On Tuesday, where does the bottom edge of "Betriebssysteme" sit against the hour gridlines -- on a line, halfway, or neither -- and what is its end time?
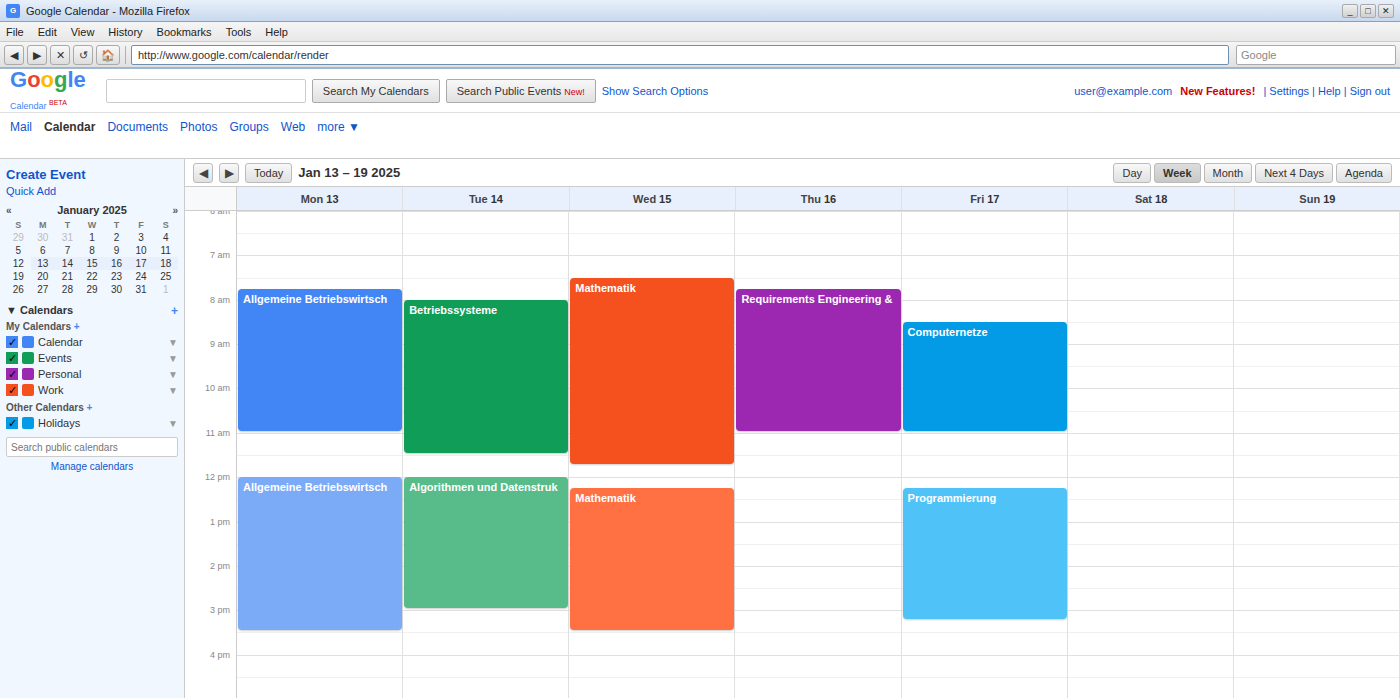
11:30 AM -- halfway between the 11 AM and 12 PM lines.